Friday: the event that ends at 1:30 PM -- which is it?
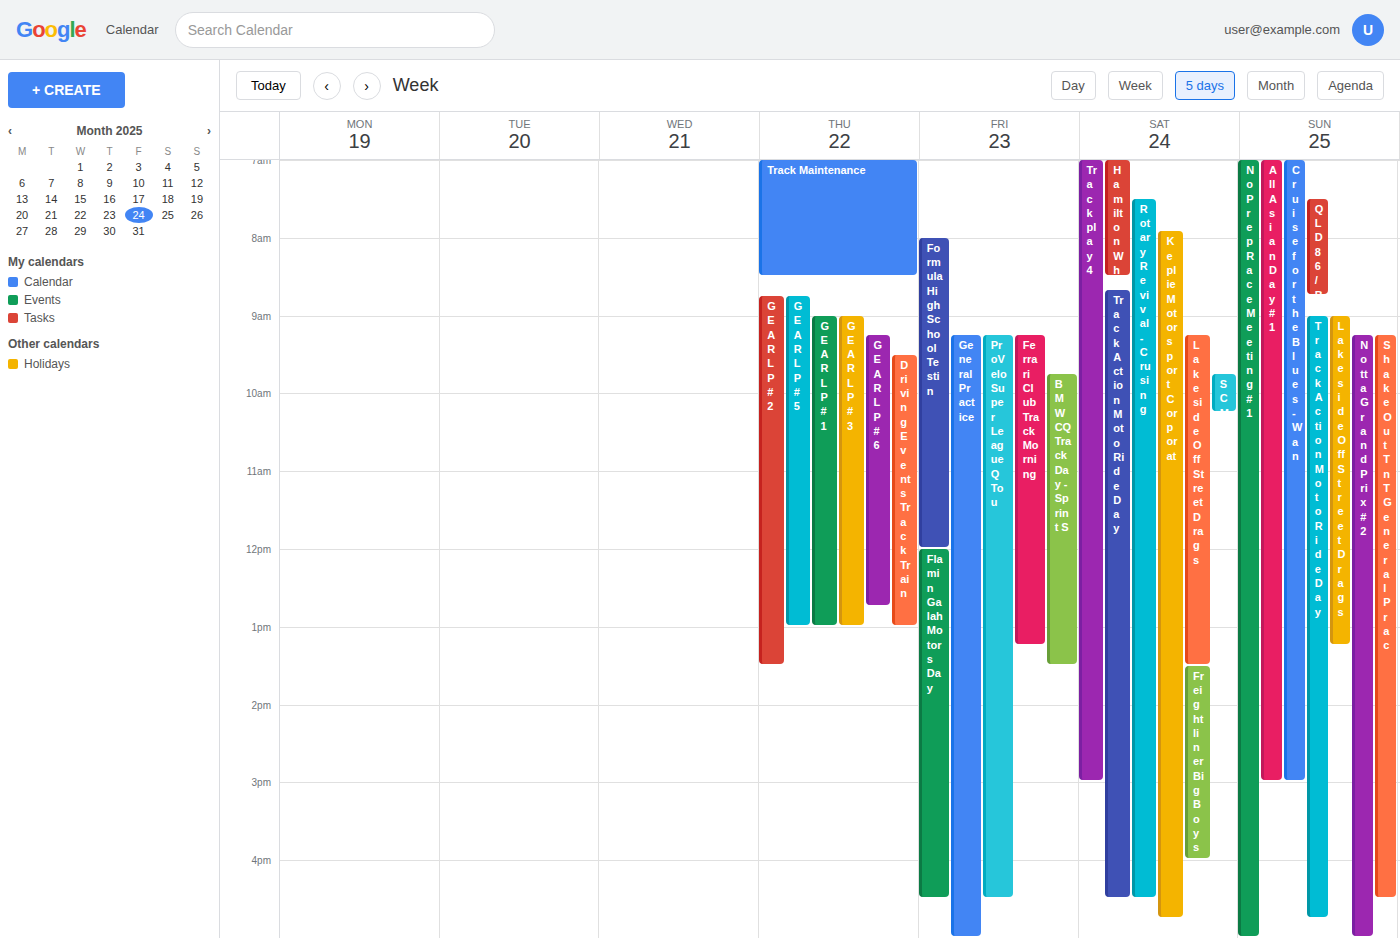
"BMWCQ Track Day - Sprint S"